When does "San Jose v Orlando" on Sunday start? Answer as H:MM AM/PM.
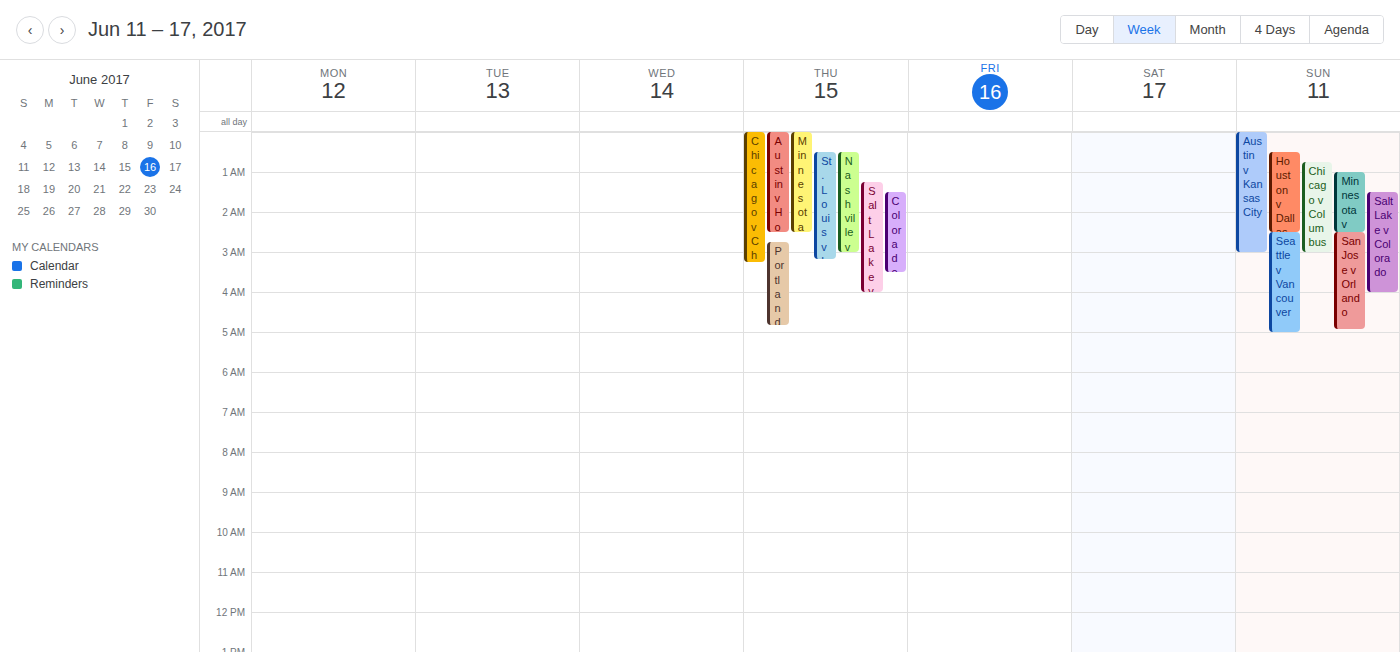
2:30 AM